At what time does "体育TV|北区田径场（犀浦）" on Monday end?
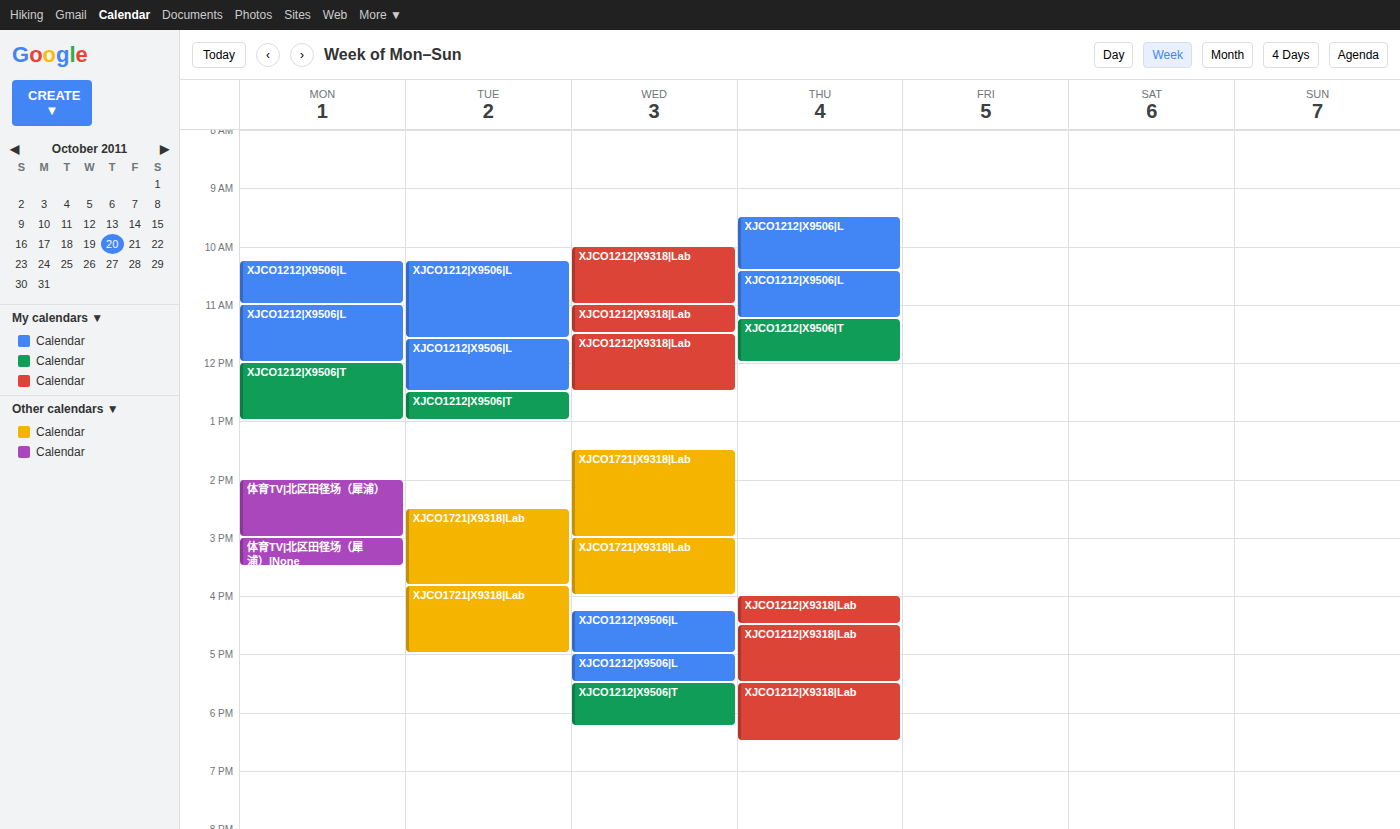
3:00 PM